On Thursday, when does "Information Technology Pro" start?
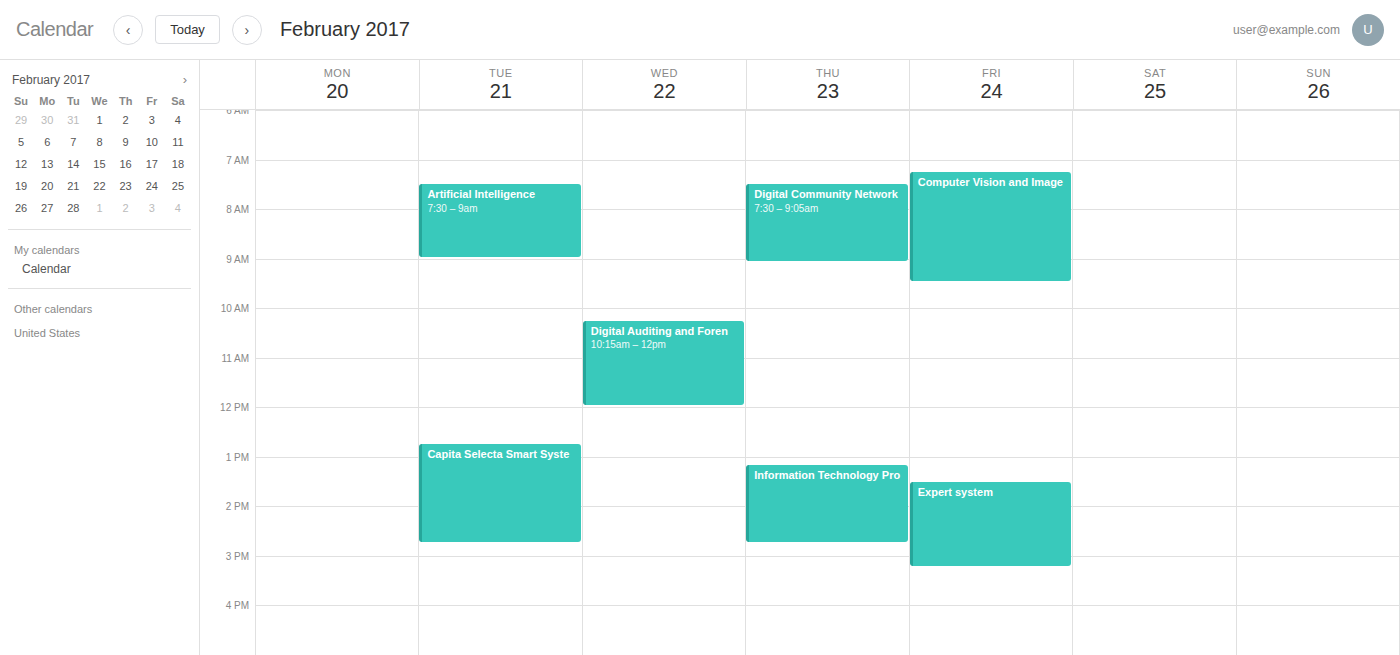
1:10 PM